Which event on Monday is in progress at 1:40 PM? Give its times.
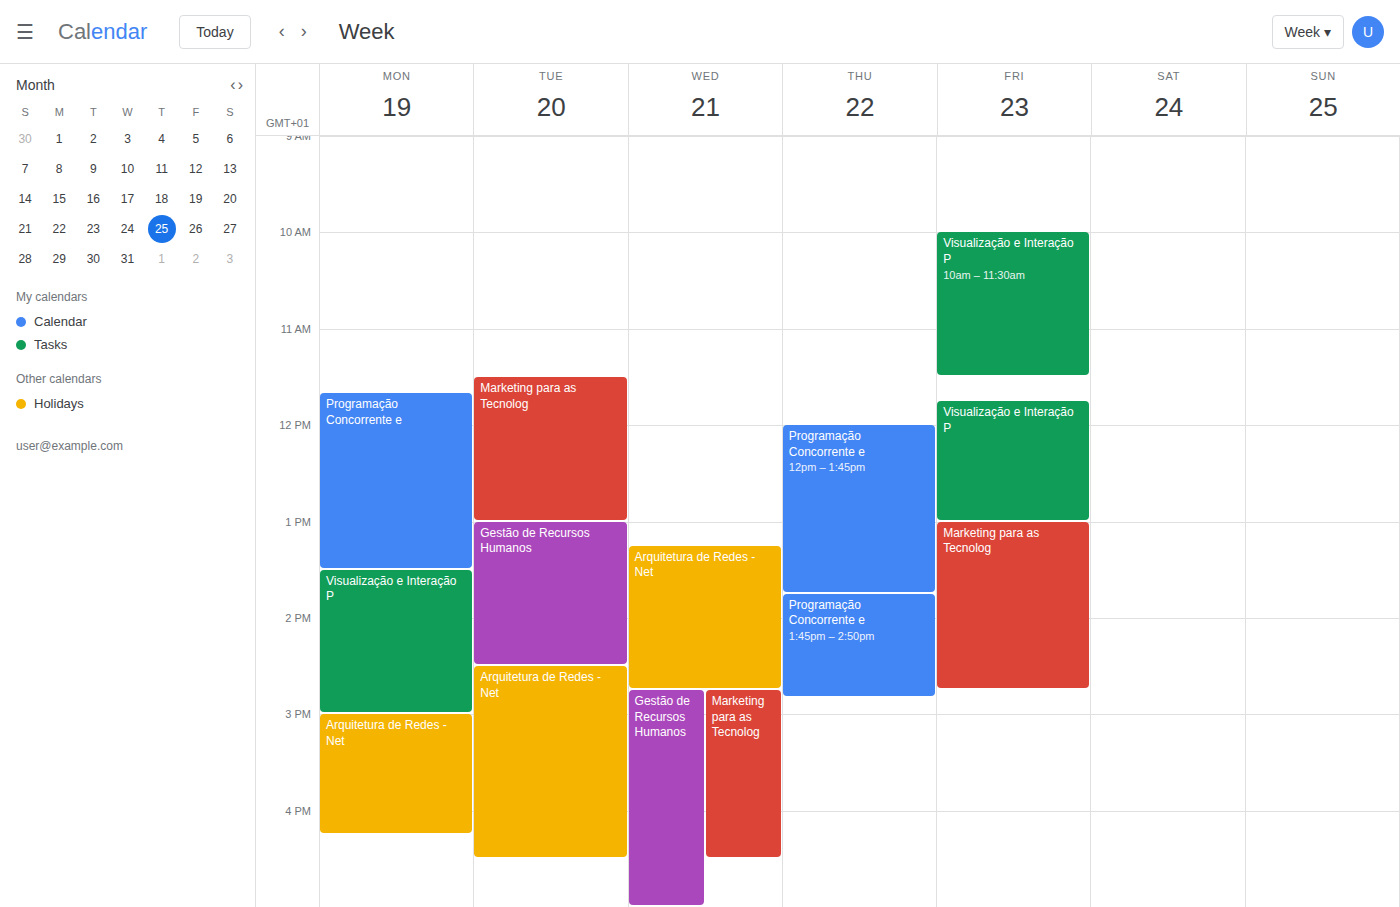
"Visualização e Interação P", 1:30 PM to 3:00 PM